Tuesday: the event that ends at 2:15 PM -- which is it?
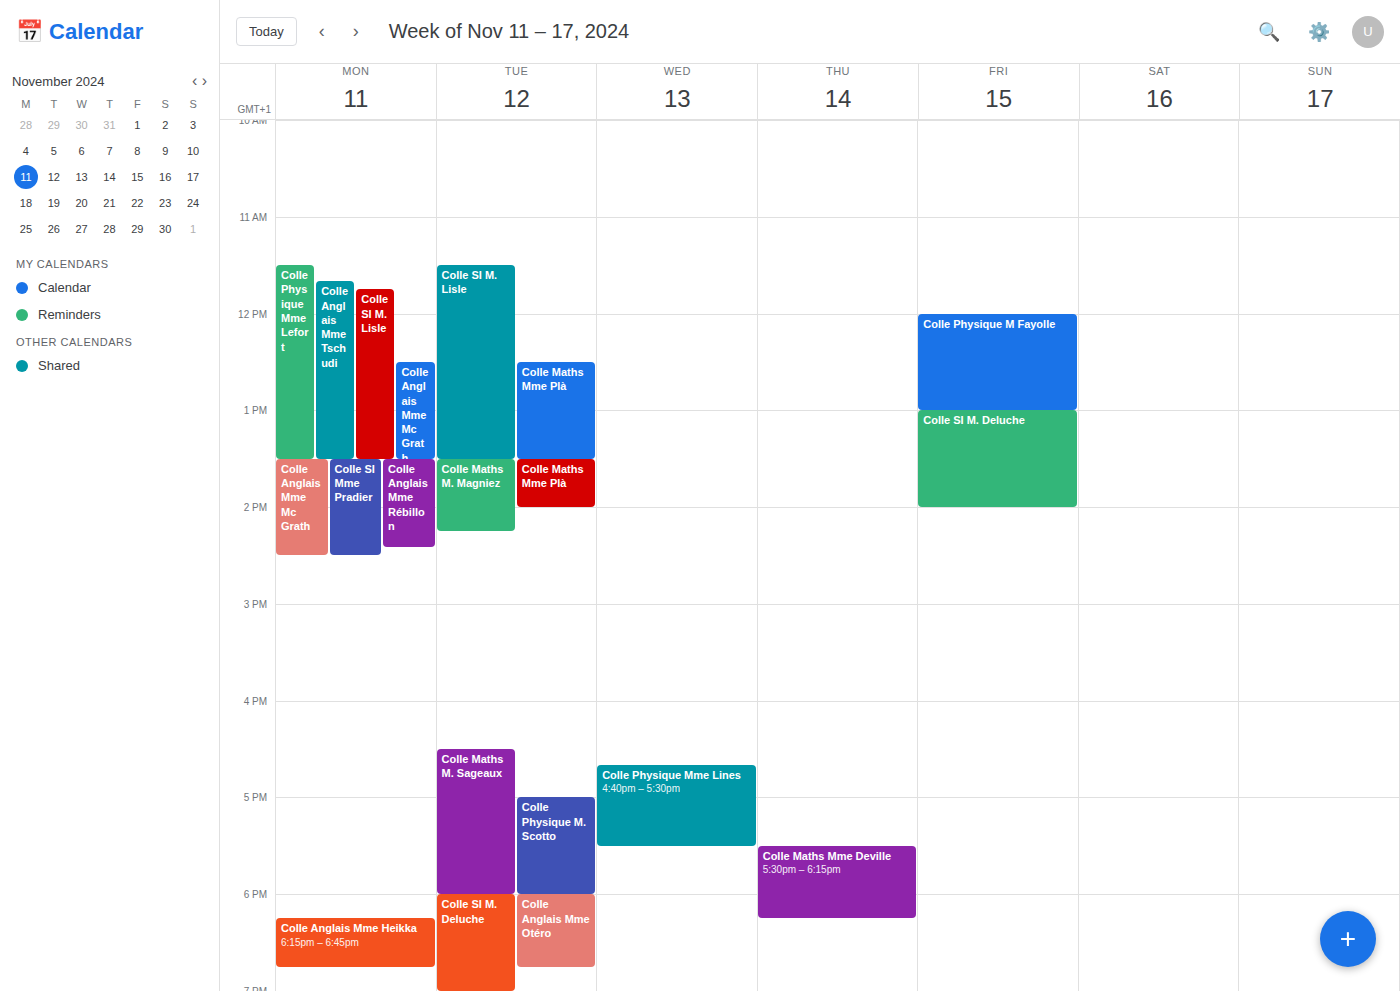
"Colle Maths M. Magniez"